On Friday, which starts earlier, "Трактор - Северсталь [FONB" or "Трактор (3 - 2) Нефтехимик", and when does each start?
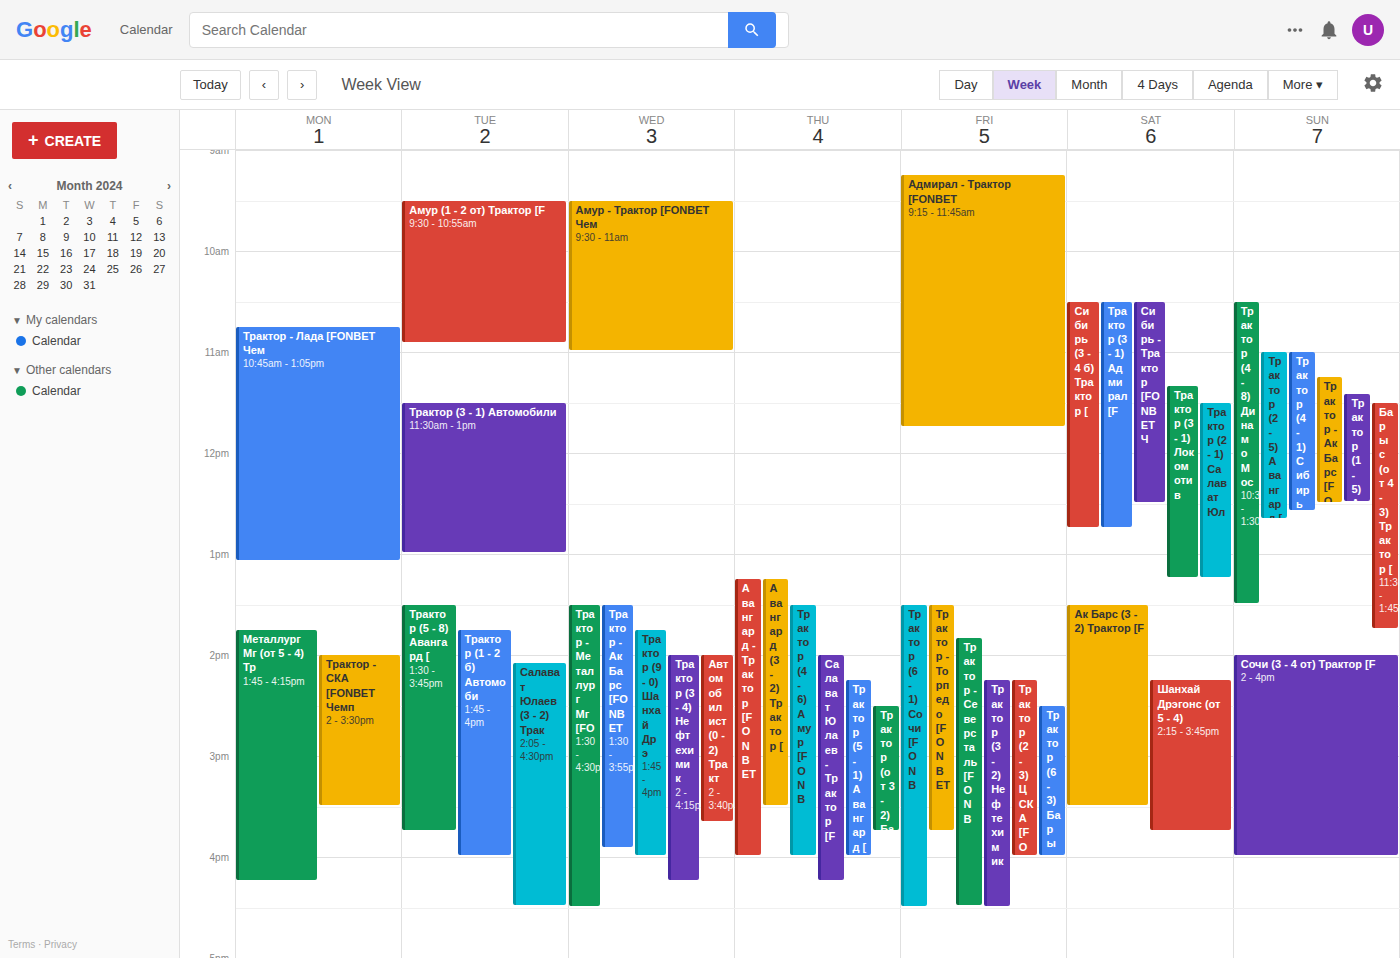
"Трактор - Северсталь [FONB" 13:50; "Трактор (3 - 2) Нефтехимик" 14:15.